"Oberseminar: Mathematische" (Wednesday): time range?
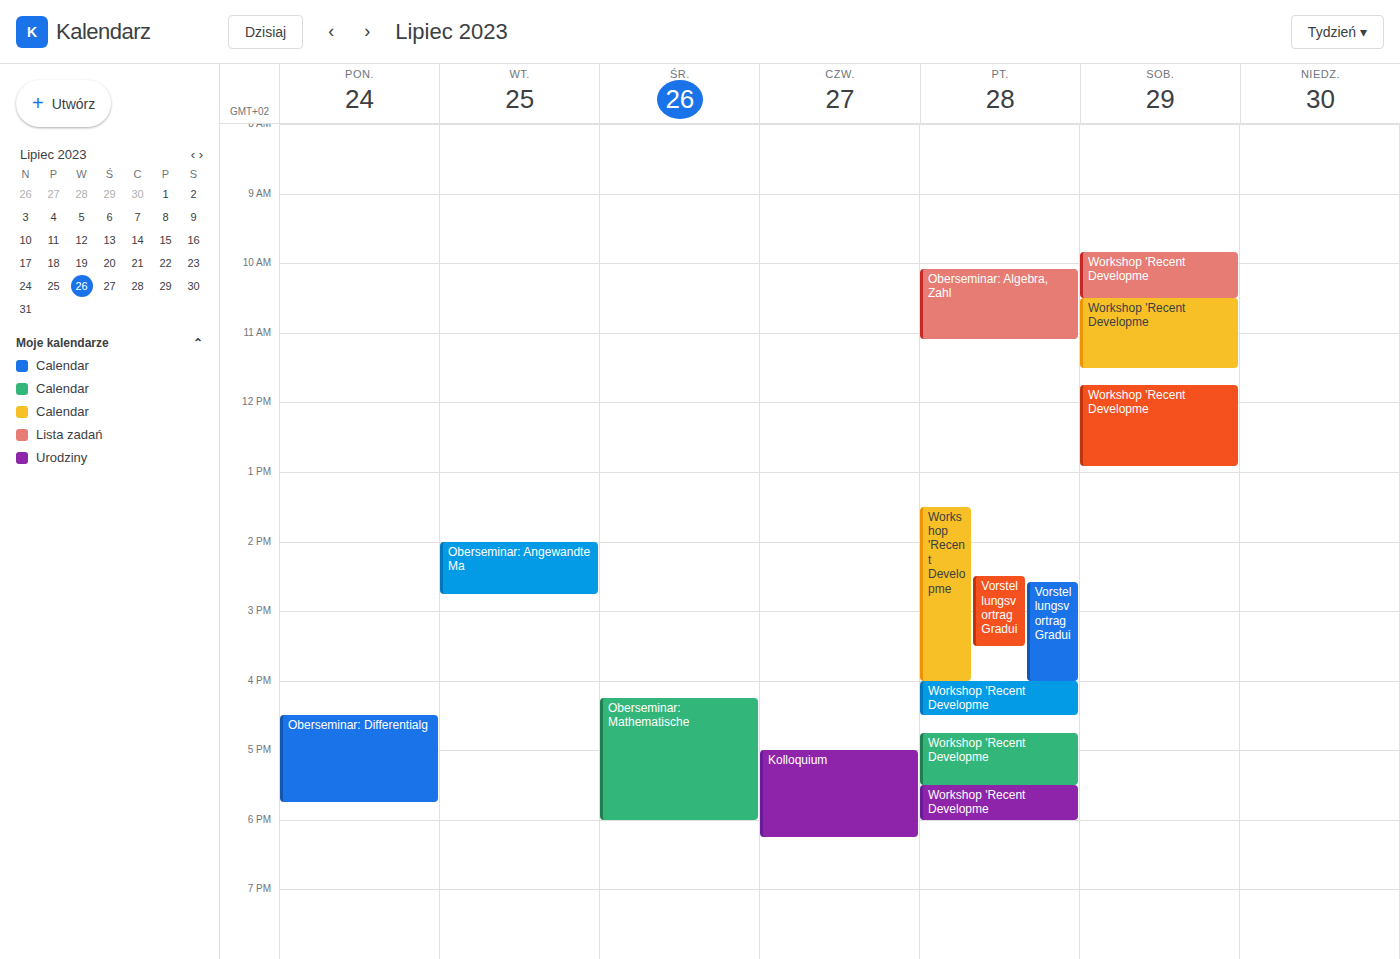
4:15 PM to 6:00 PM